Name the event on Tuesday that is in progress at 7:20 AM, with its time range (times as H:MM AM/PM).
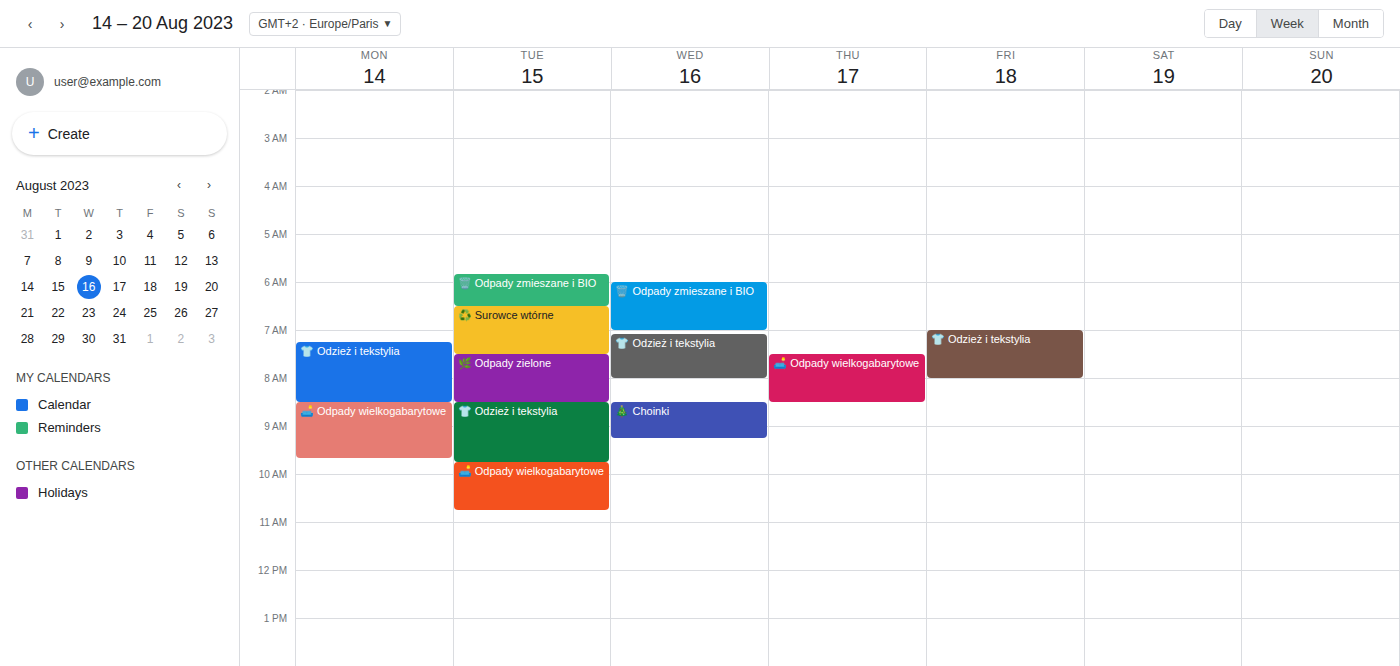
"♻️ Surowce wtórne", 6:30 AM to 7:30 AM